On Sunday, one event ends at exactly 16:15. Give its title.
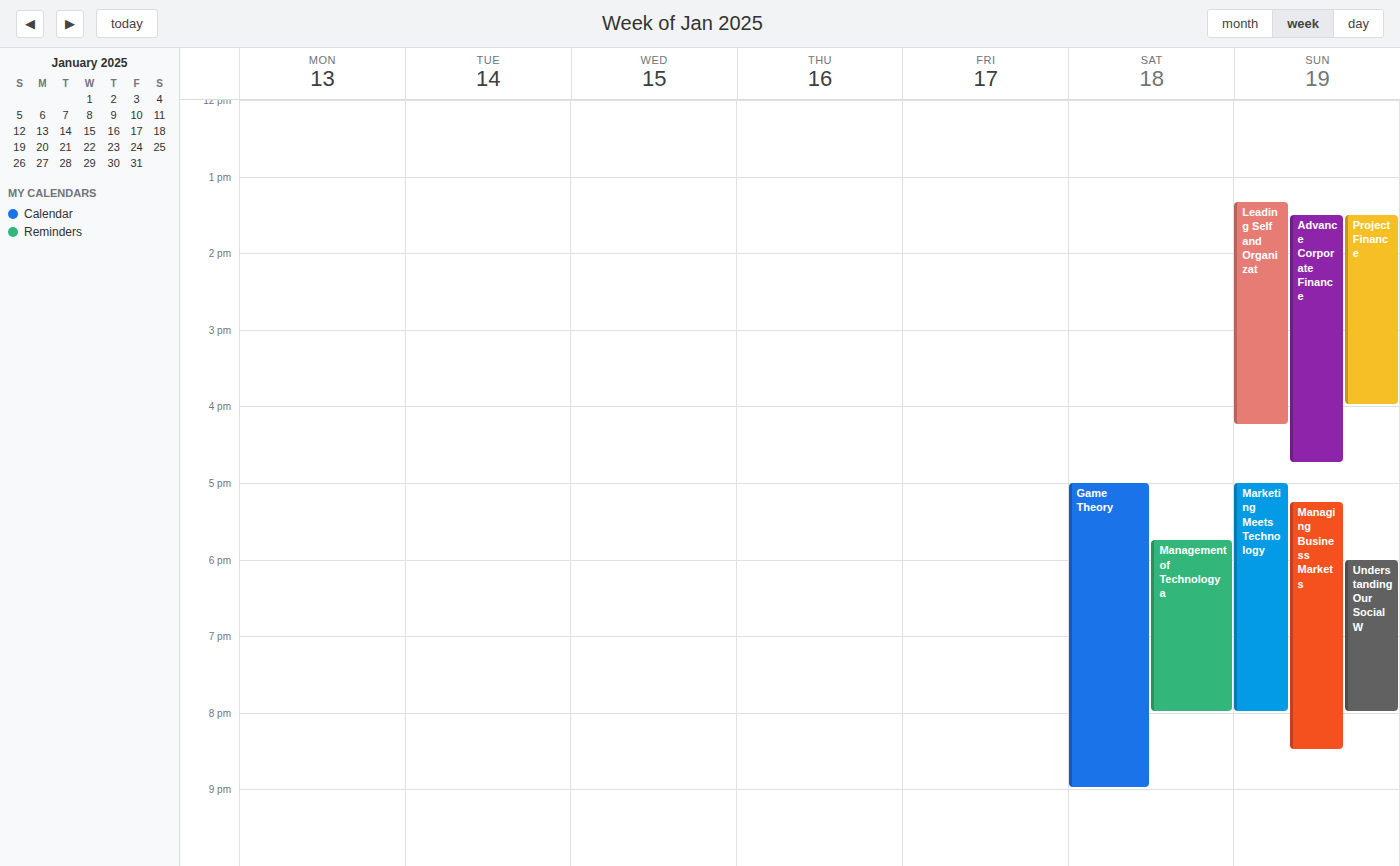
"Leading Self and Organizat"